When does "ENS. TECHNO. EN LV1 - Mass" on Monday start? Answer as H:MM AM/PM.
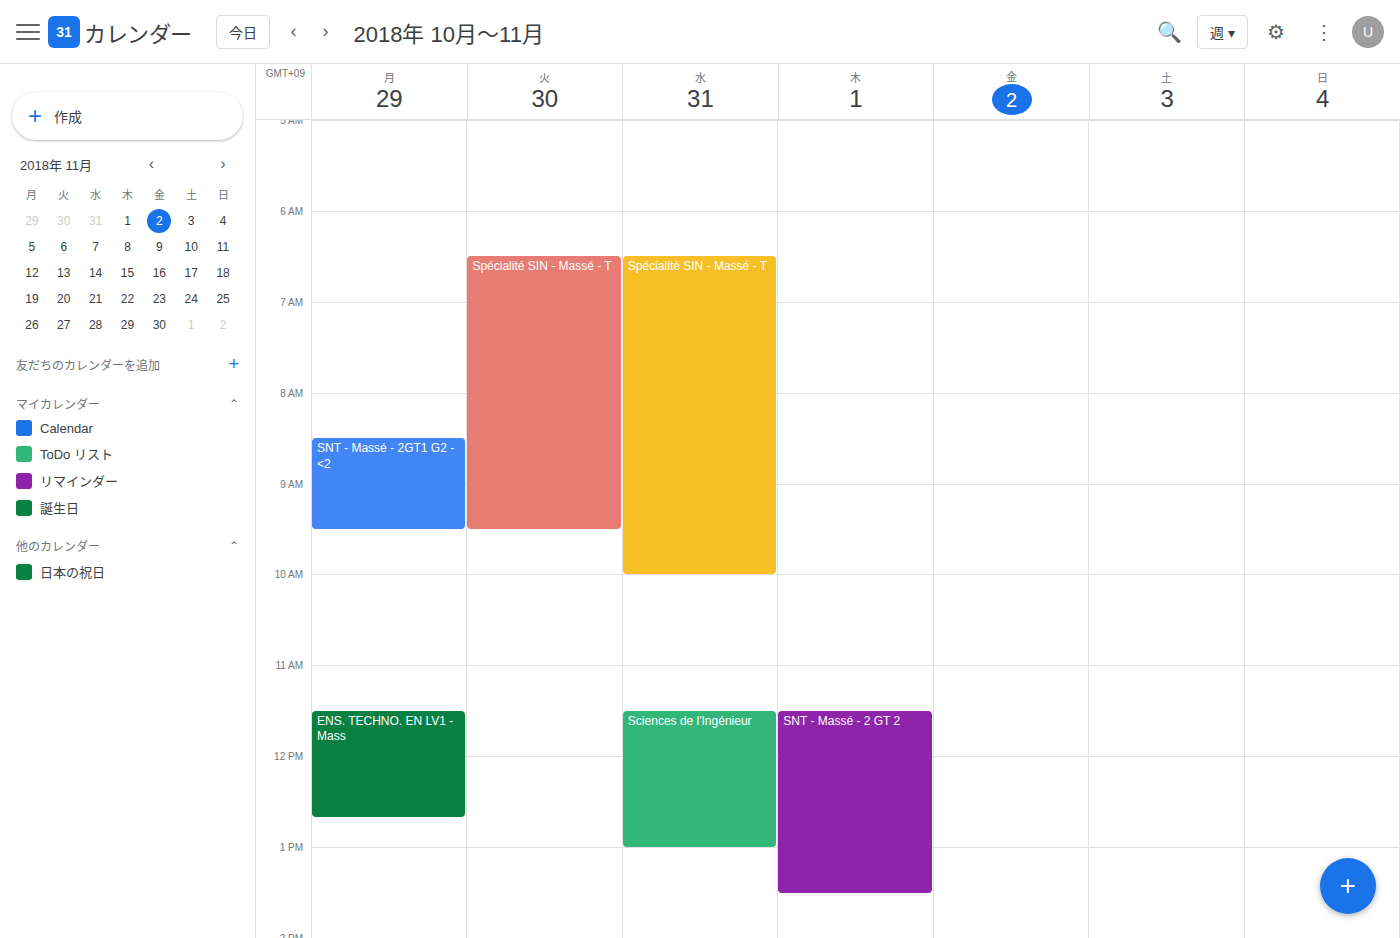
11:30 AM